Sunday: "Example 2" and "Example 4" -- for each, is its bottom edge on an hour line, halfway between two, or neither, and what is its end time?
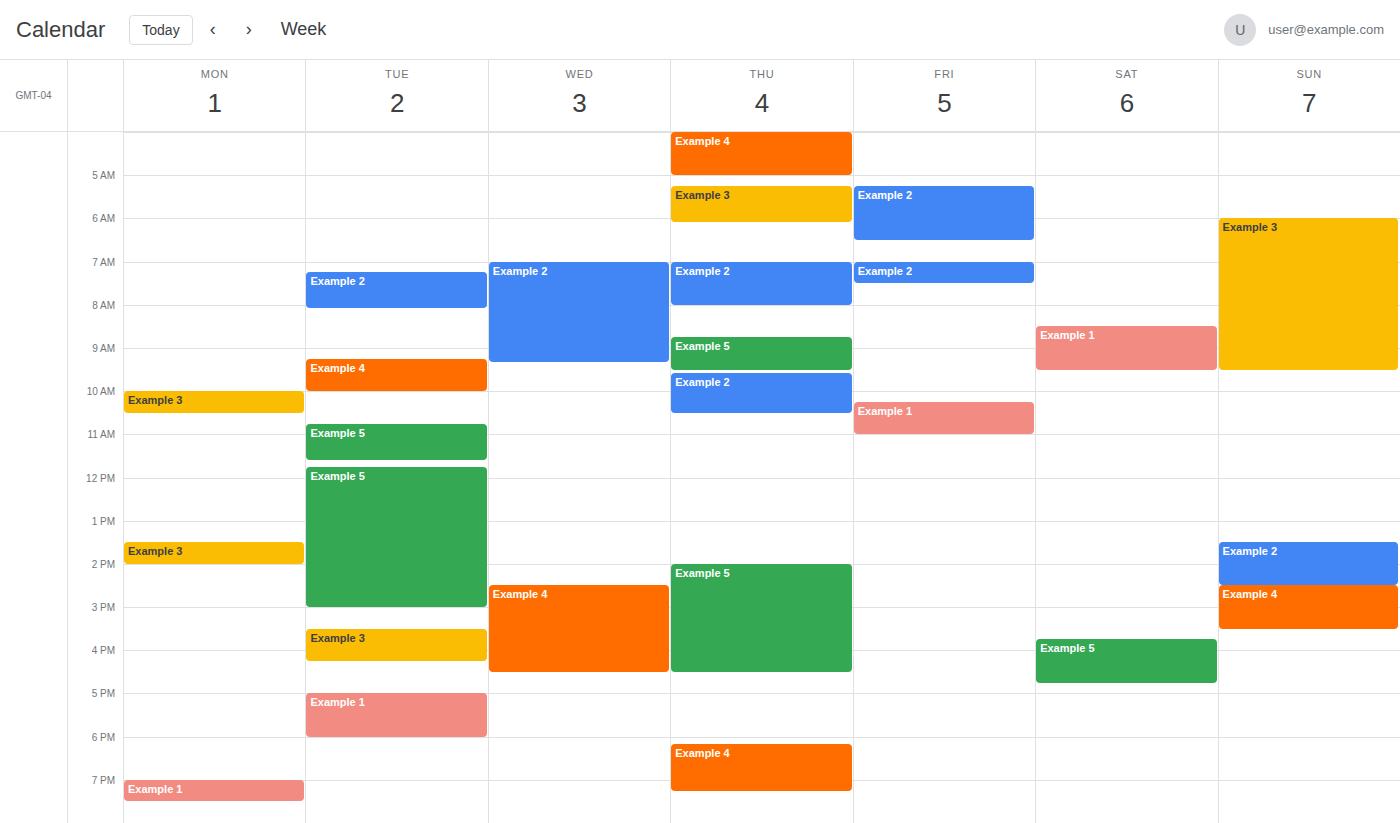
"Example 2": 2:30 PM, halfway between the 2 PM and 3 PM lines. "Example 4": 3:30 PM, halfway between the 3 PM and 4 PM lines.